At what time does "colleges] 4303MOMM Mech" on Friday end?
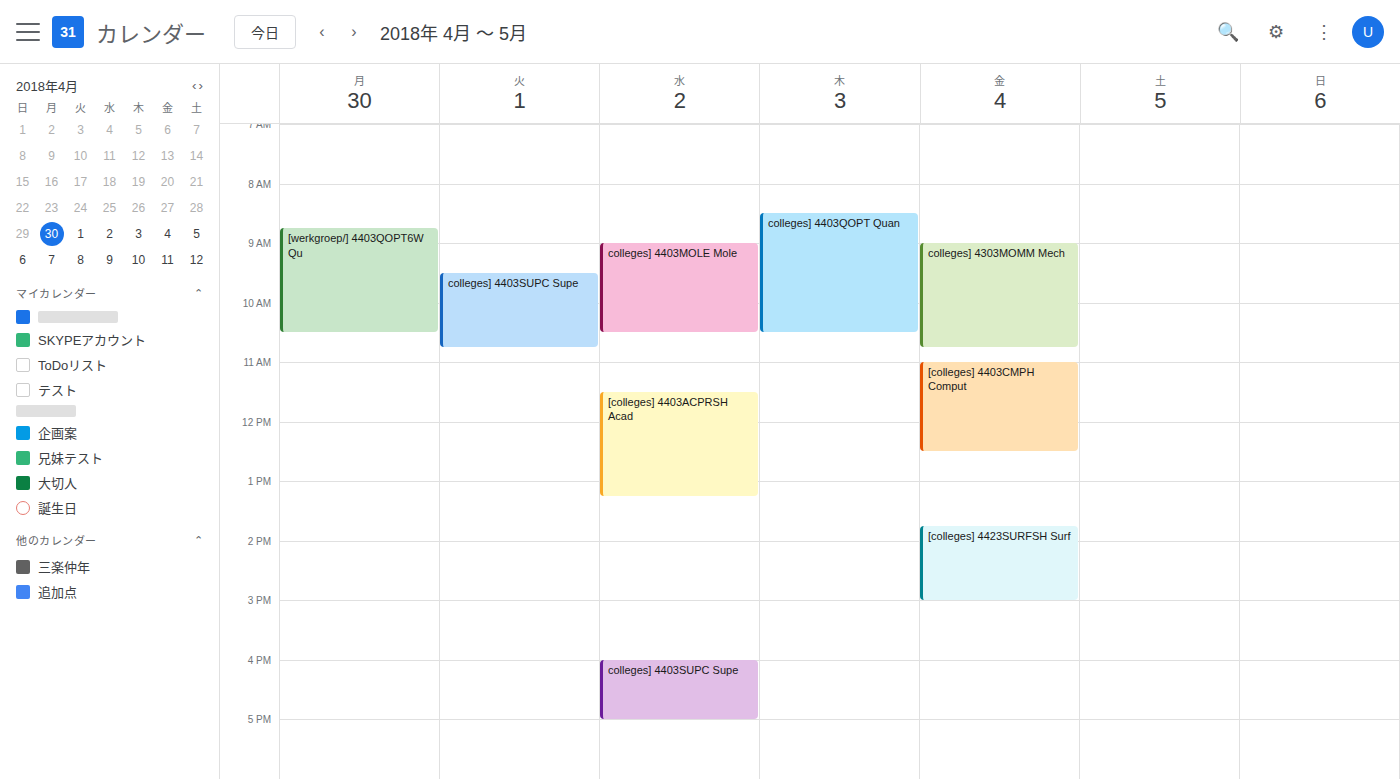
10:45 AM